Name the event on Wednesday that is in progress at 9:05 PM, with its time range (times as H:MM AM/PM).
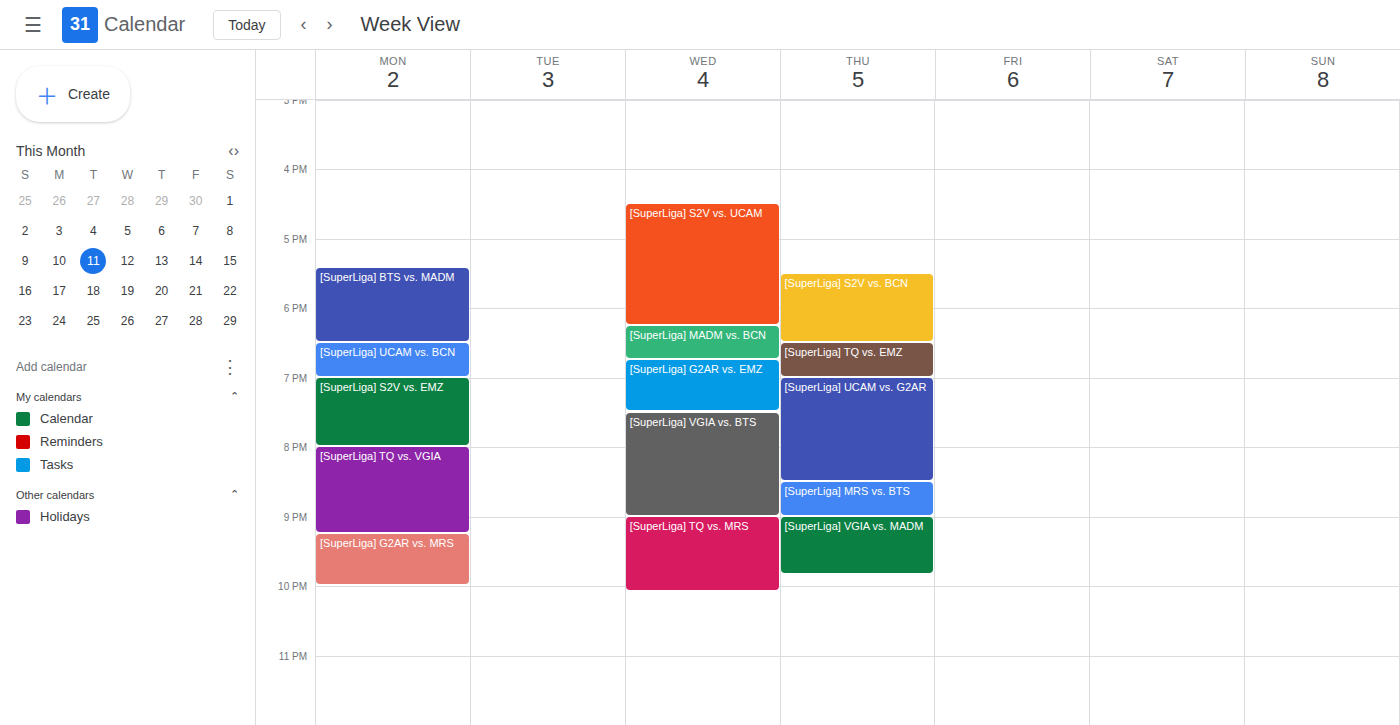
"[SuperLiga] TQ vs. MRS", 9:00 PM to 10:05 PM